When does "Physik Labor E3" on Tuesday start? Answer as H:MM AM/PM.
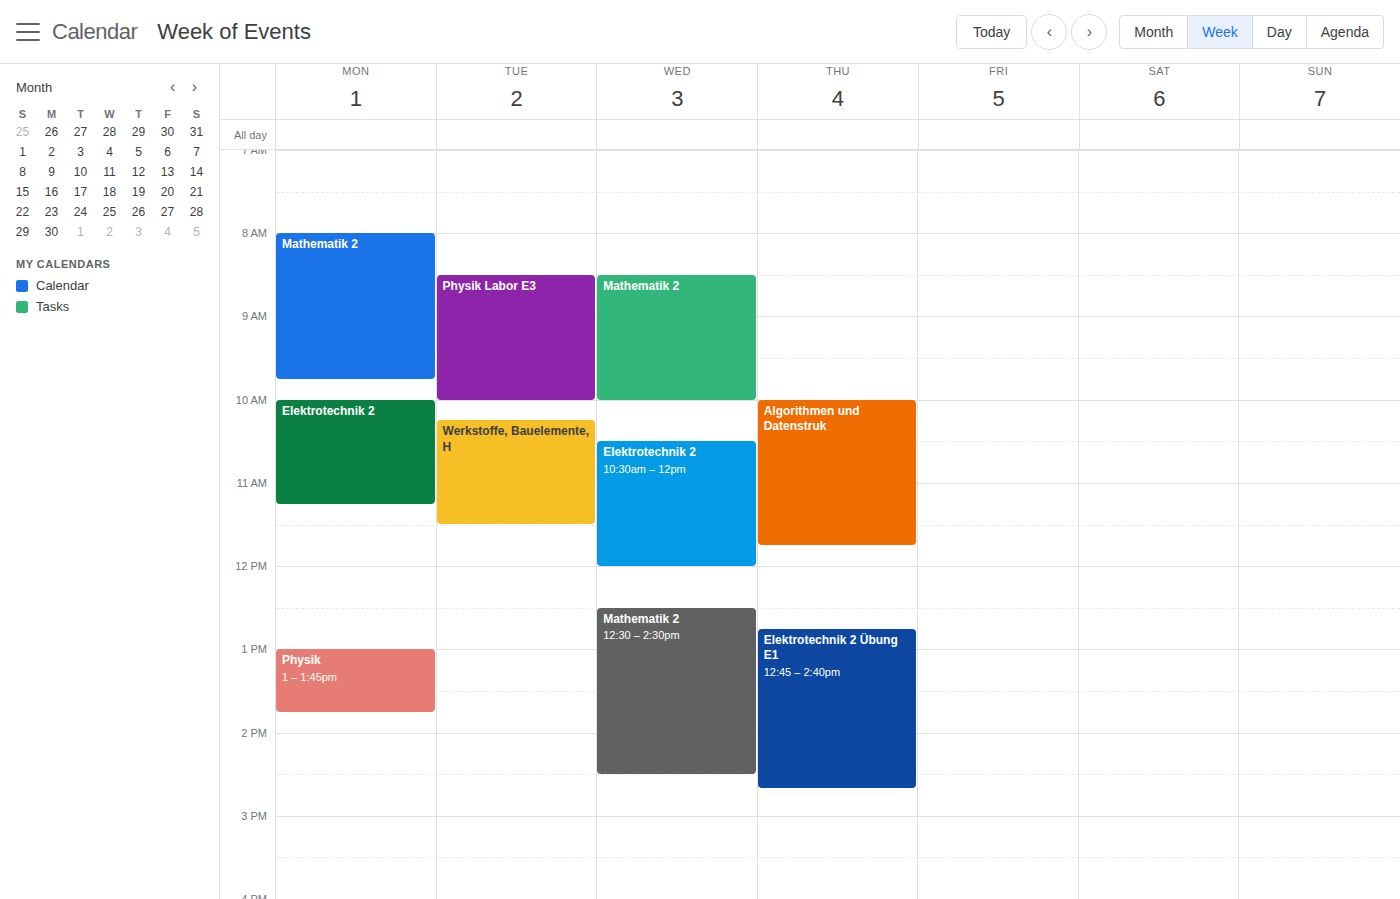
8:30 AM